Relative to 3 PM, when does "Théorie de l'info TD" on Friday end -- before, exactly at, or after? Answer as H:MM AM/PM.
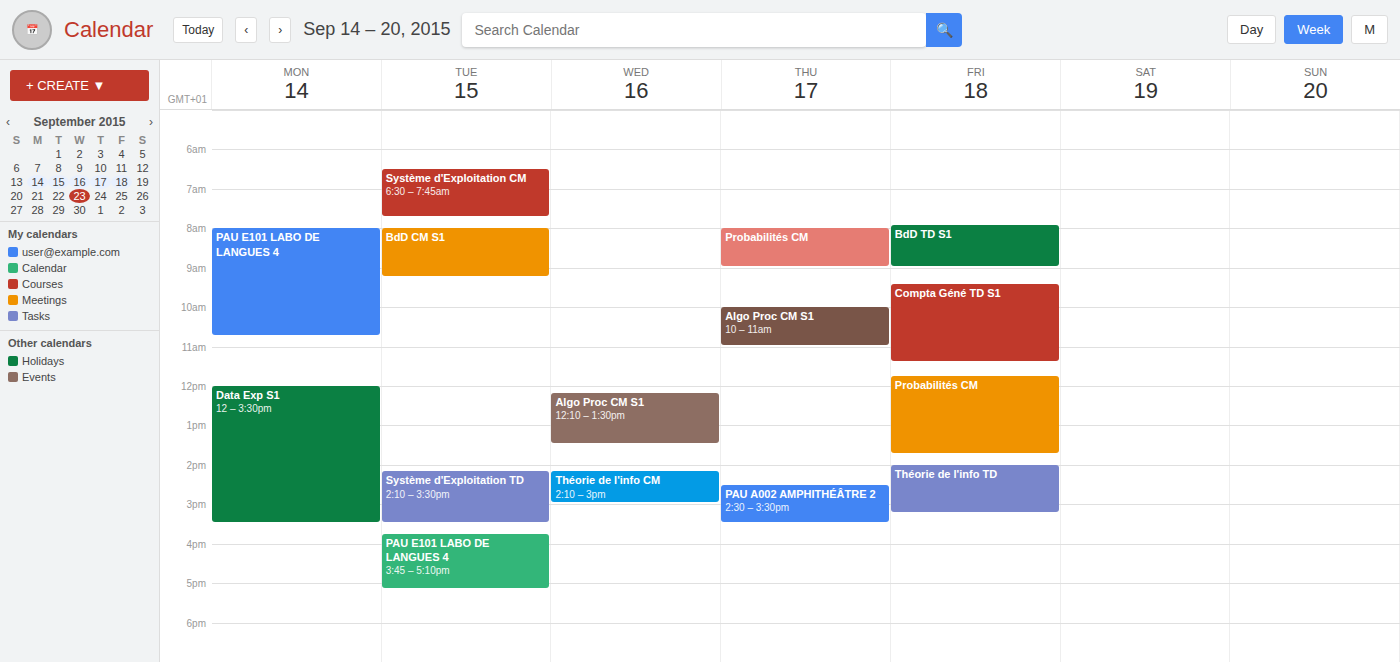
3:15 PM -- after 3 PM, 15 minutes below the 3 PM line.